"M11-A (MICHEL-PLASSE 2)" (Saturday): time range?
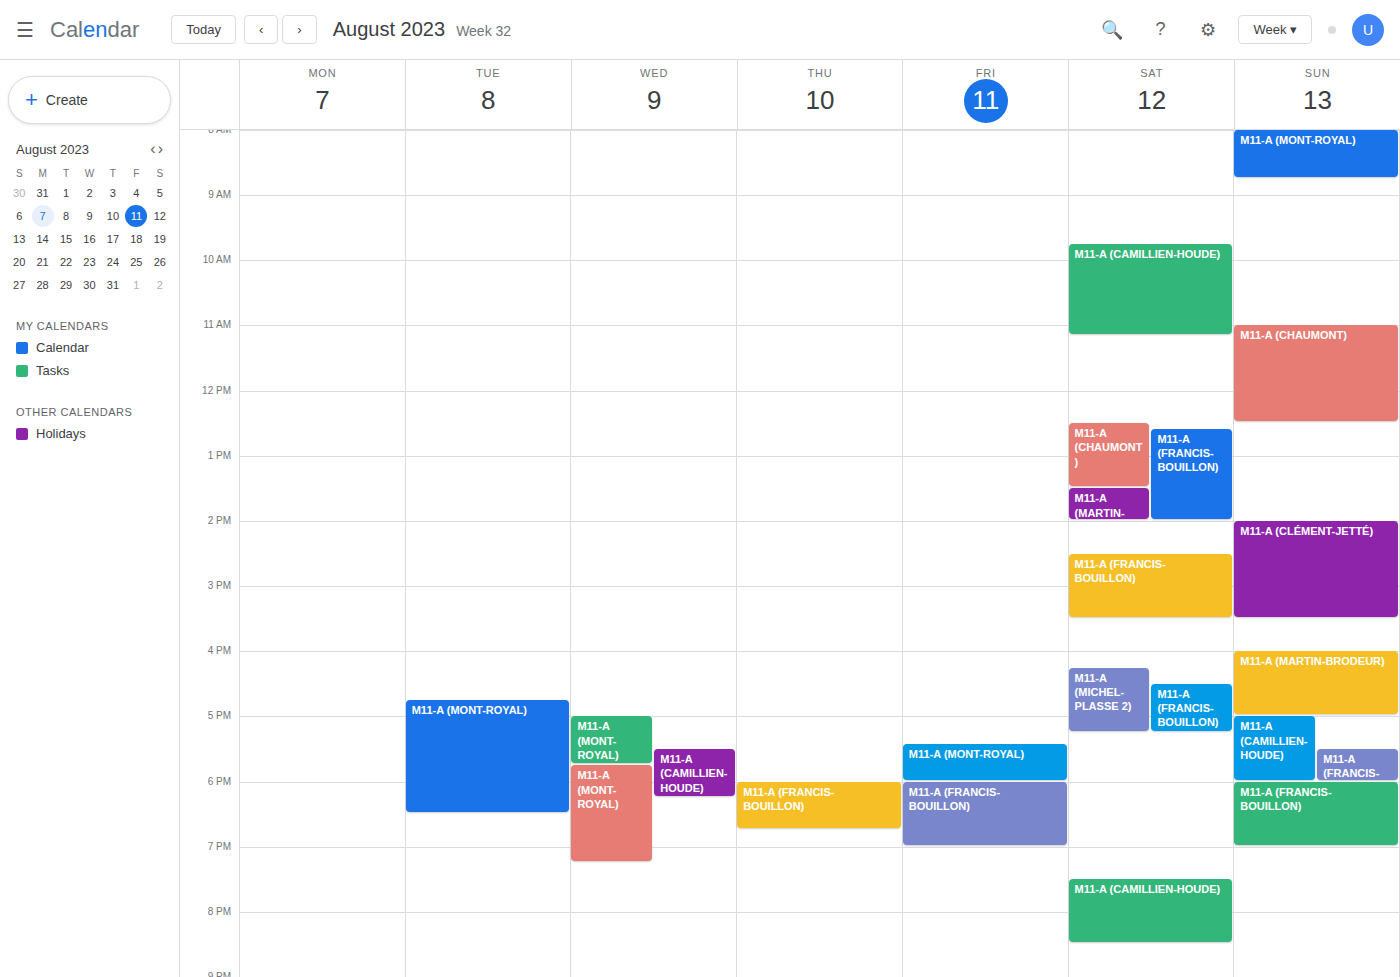
4:15 PM to 5:15 PM